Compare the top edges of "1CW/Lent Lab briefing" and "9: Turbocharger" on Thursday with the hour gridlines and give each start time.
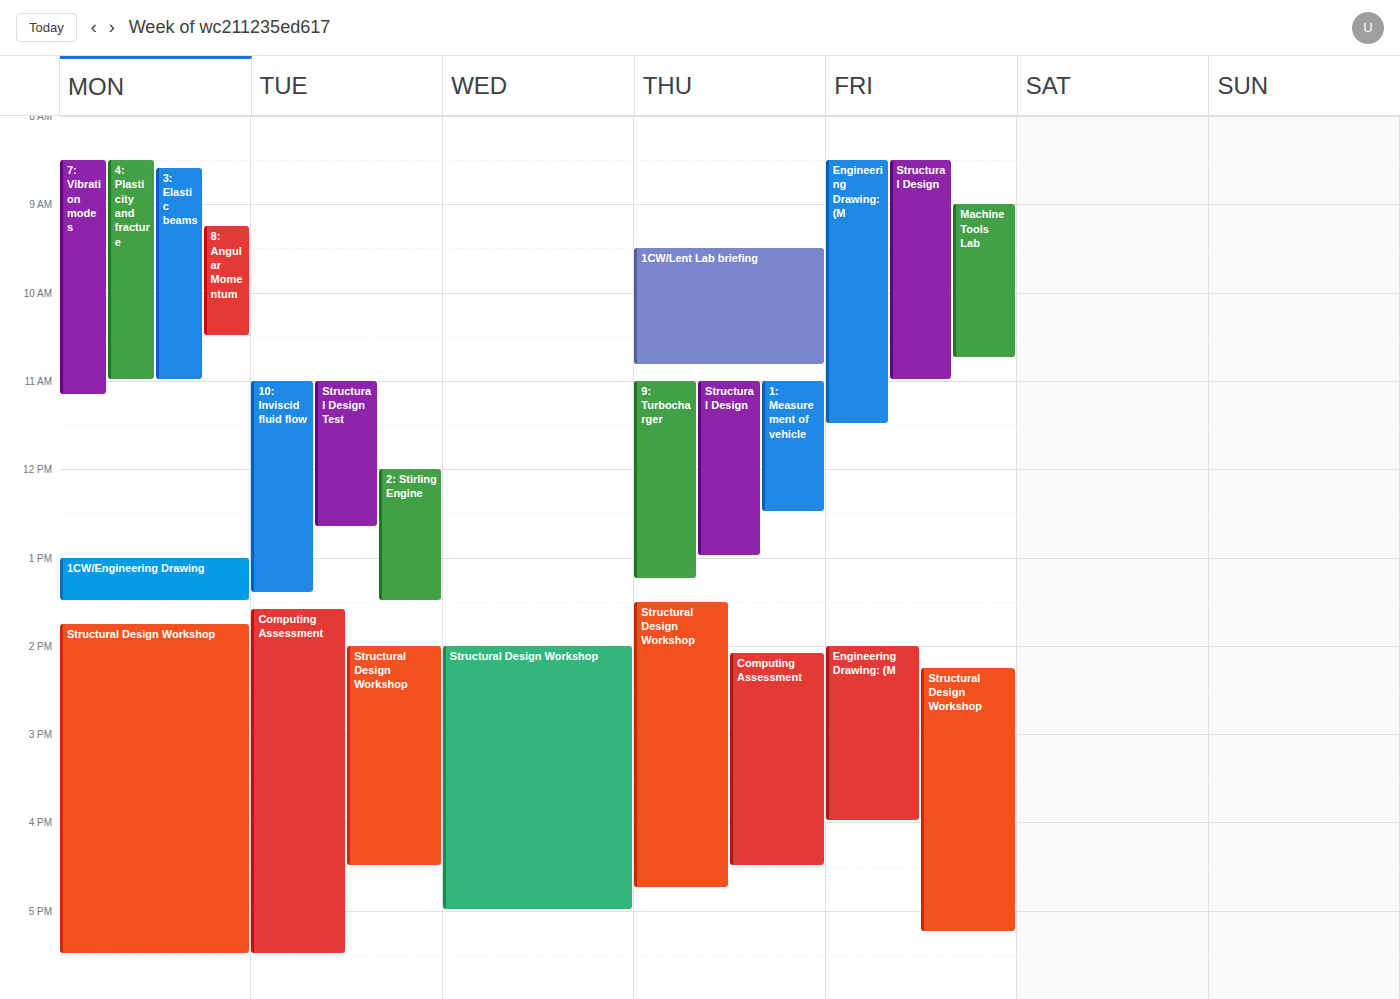
"1CW/Lent Lab briefing": 9:30 AM, halfway between the 9 AM and 10 AM lines. "9: Turbocharger": 11:00 AM, exactly on the 11 AM line.